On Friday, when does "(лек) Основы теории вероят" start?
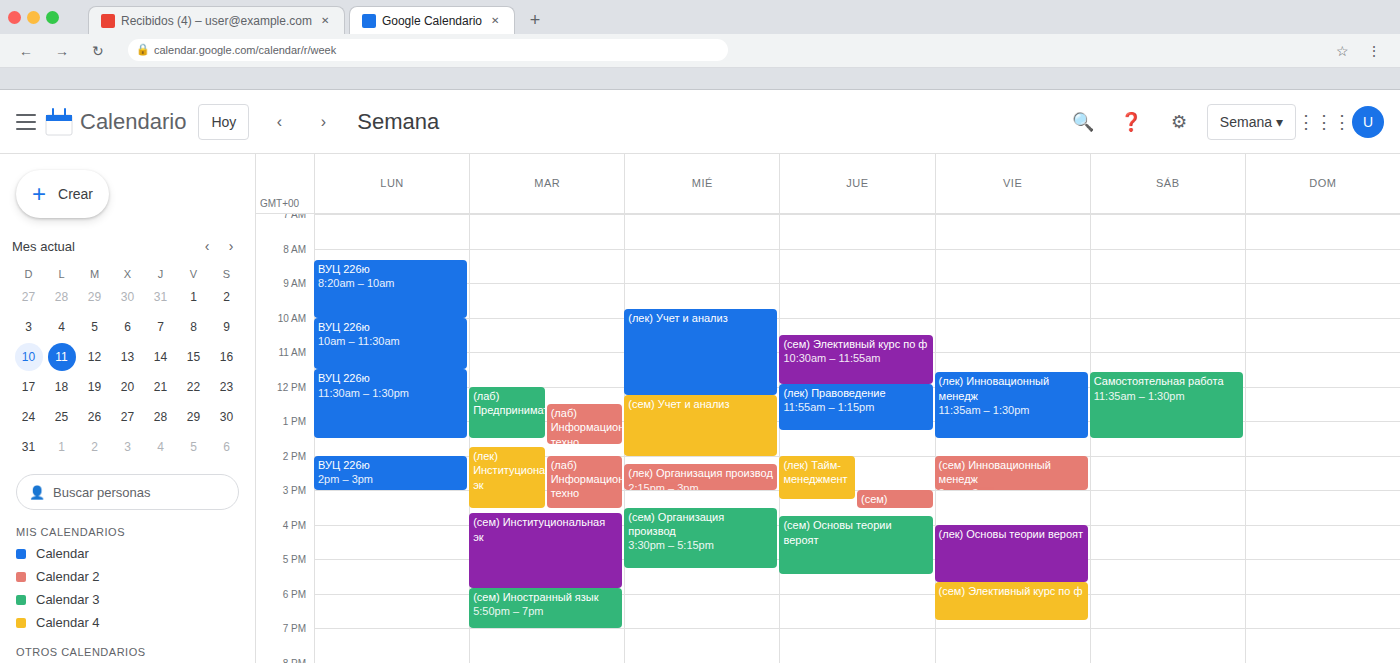
4:00 PM